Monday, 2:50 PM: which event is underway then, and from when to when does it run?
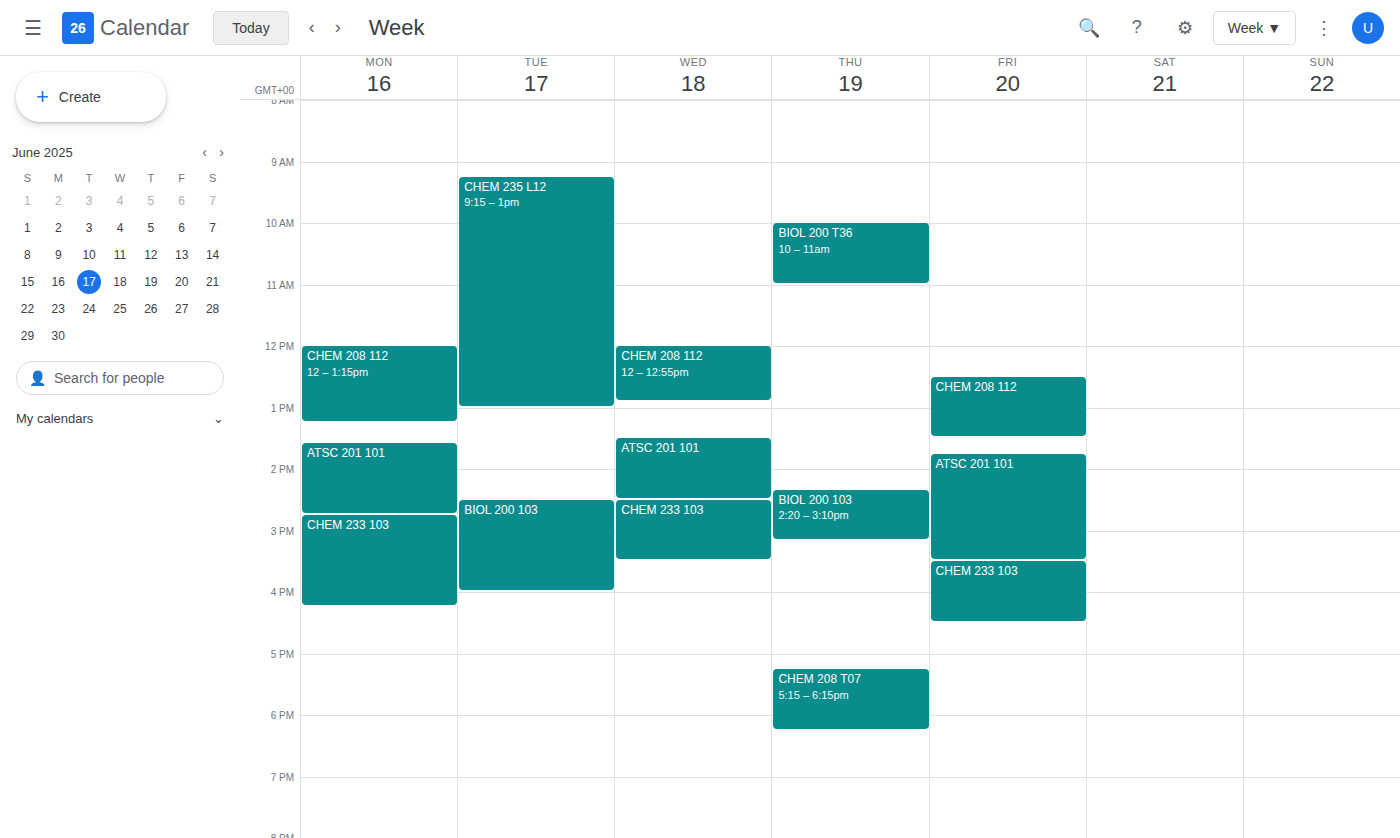
"CHEM 233 103", 2:45 PM to 4:15 PM